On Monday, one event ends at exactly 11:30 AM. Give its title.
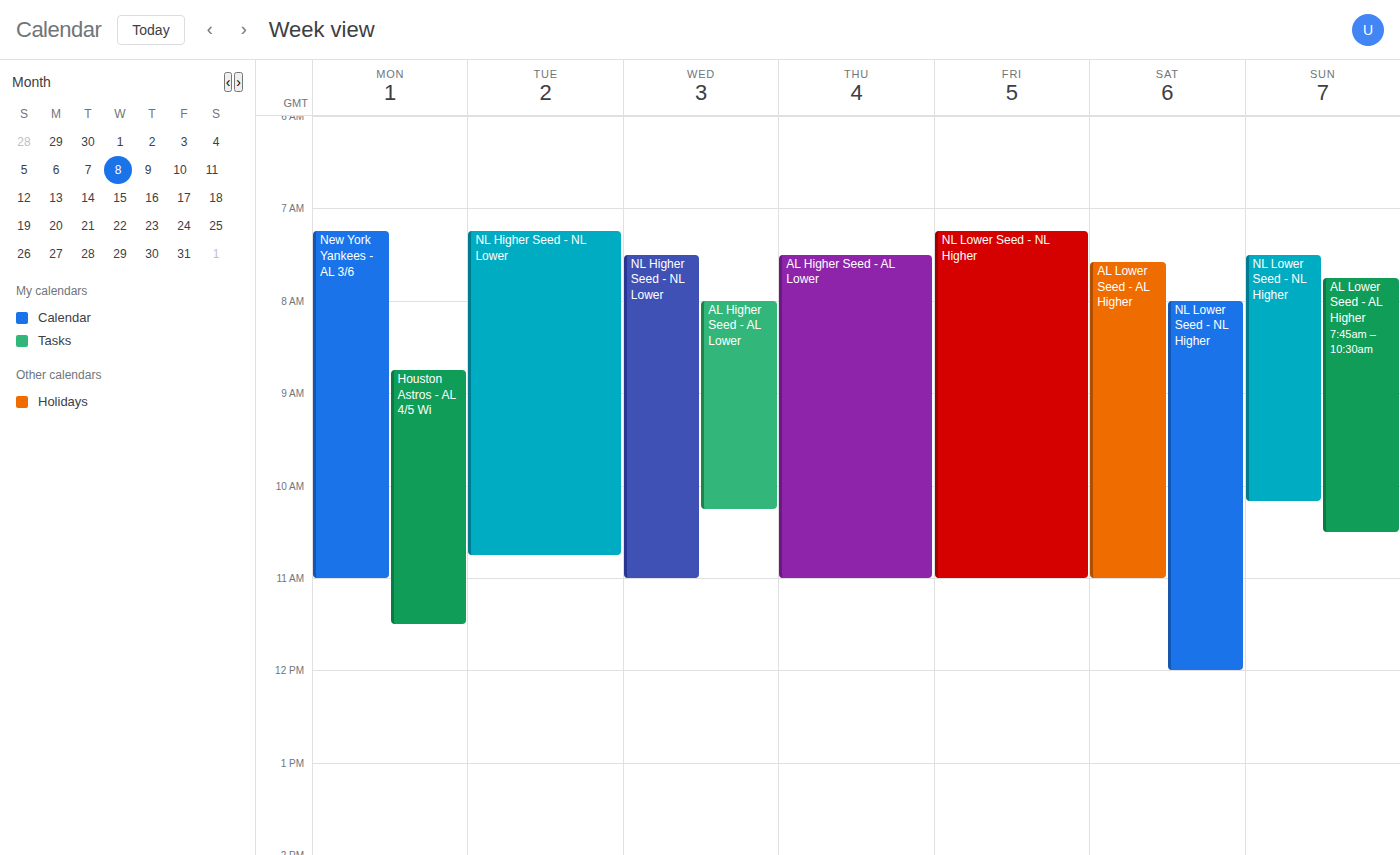
"Houston Astros - AL 4/5 Wi"